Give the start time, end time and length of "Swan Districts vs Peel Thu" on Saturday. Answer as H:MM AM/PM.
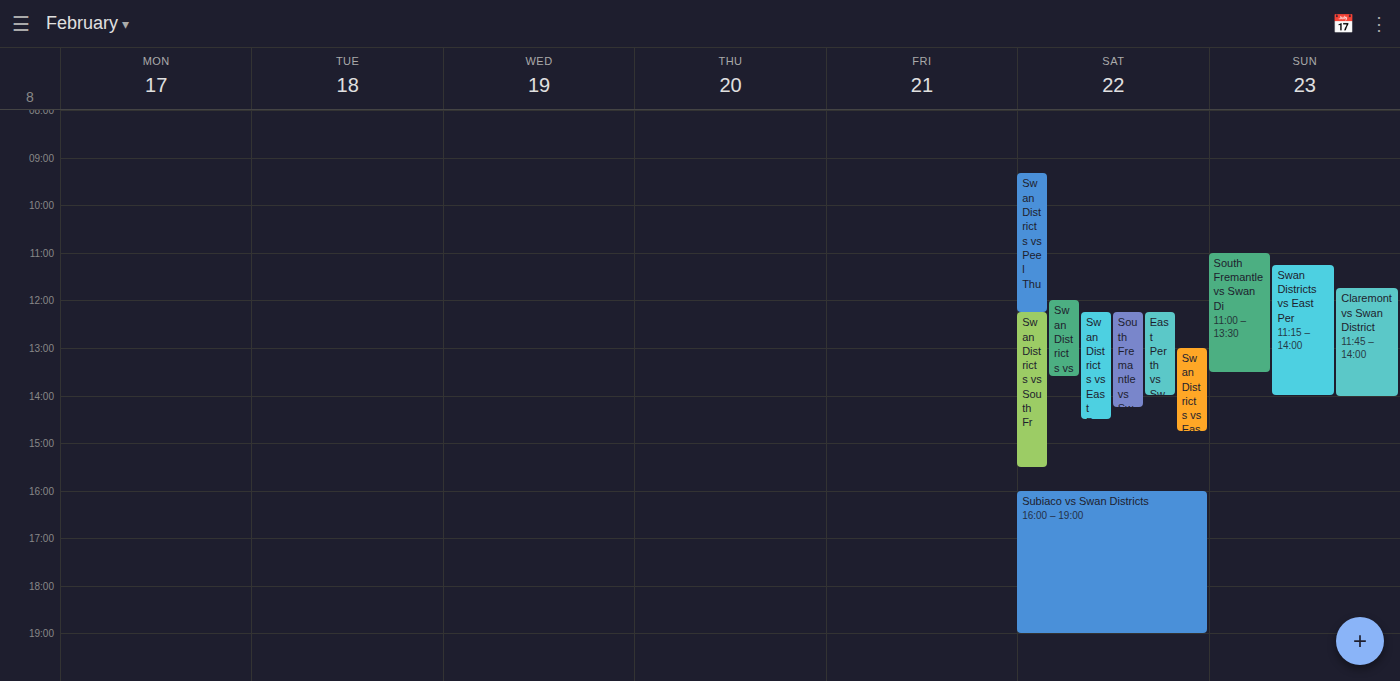
9:20 AM to 12:15 PM, 2 hours 55 minutes